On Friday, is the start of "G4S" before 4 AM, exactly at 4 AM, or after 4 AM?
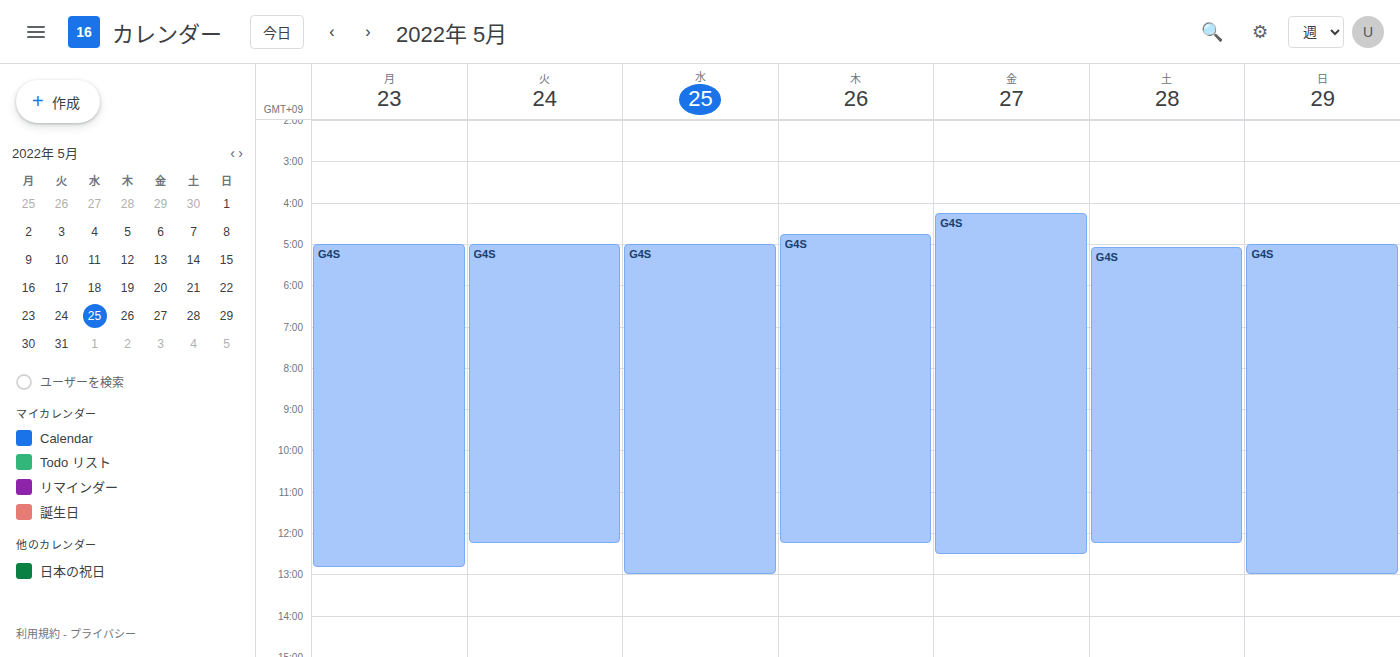
4:15 AM -- after 4 AM, 15 minutes below the 4 AM line.